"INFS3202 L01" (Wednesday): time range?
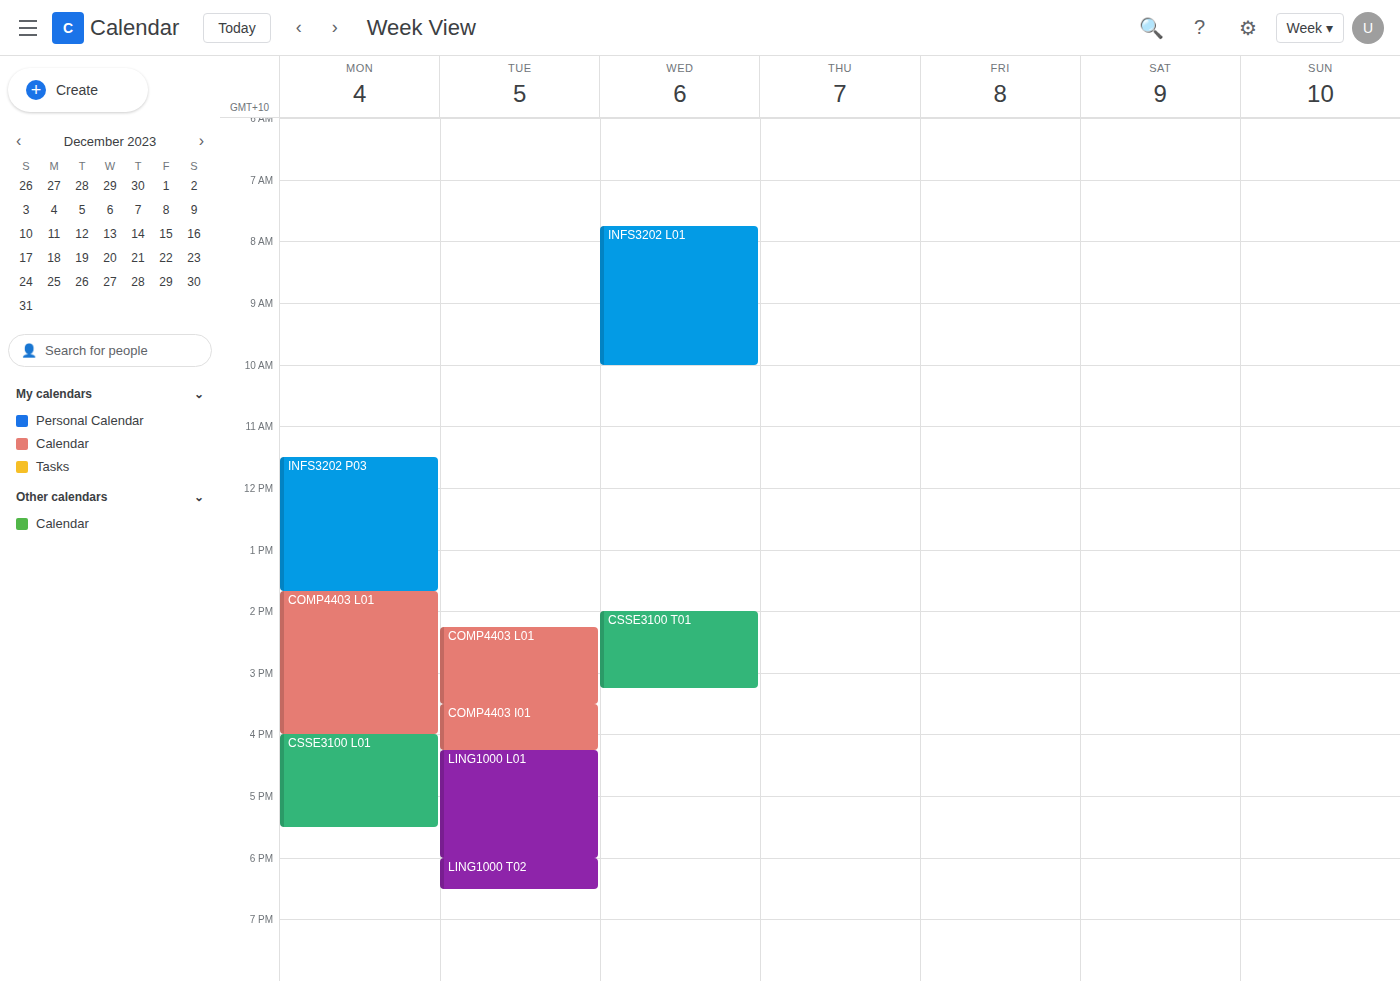
7:45 AM to 10:00 AM